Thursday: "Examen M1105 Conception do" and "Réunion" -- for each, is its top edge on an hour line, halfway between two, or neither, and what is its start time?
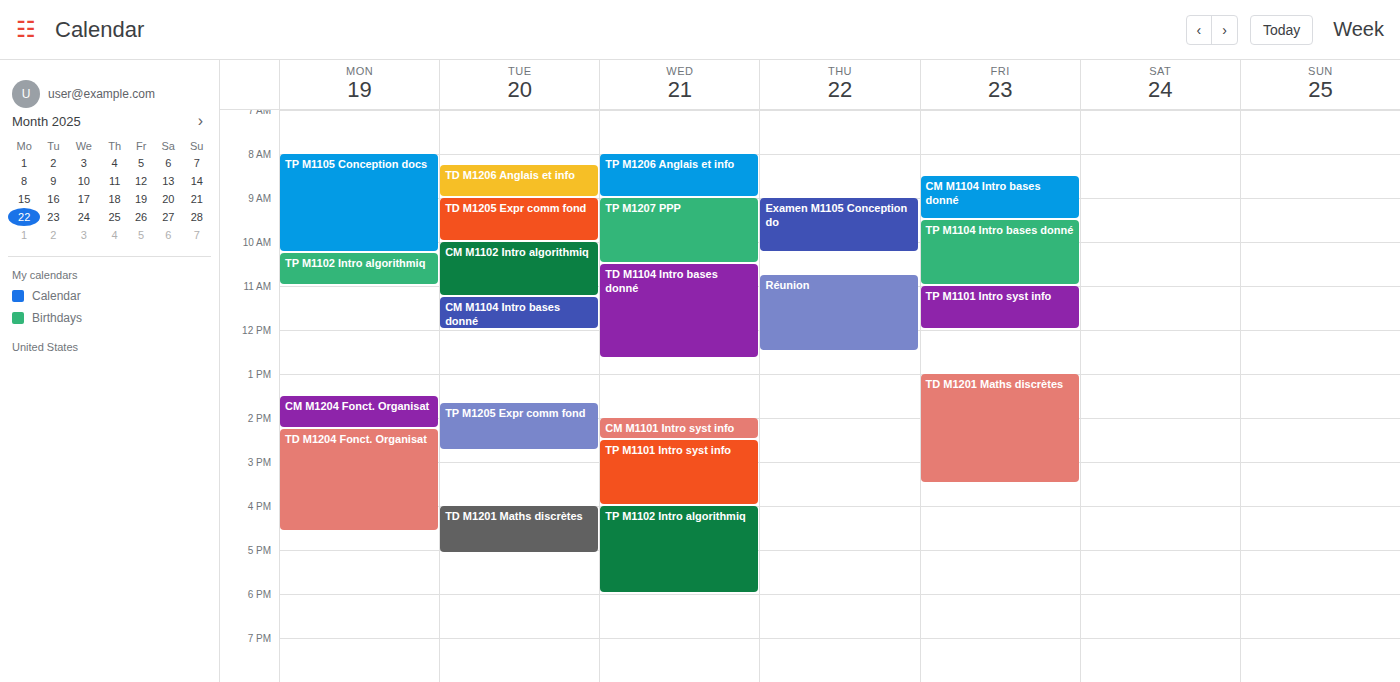
"Examen M1105 Conception do": 9:00 AM, exactly on the 9 AM line. "Réunion": 10:45 AM, neither: three quarters of the way from the 10 AM line to the 11 AM line.